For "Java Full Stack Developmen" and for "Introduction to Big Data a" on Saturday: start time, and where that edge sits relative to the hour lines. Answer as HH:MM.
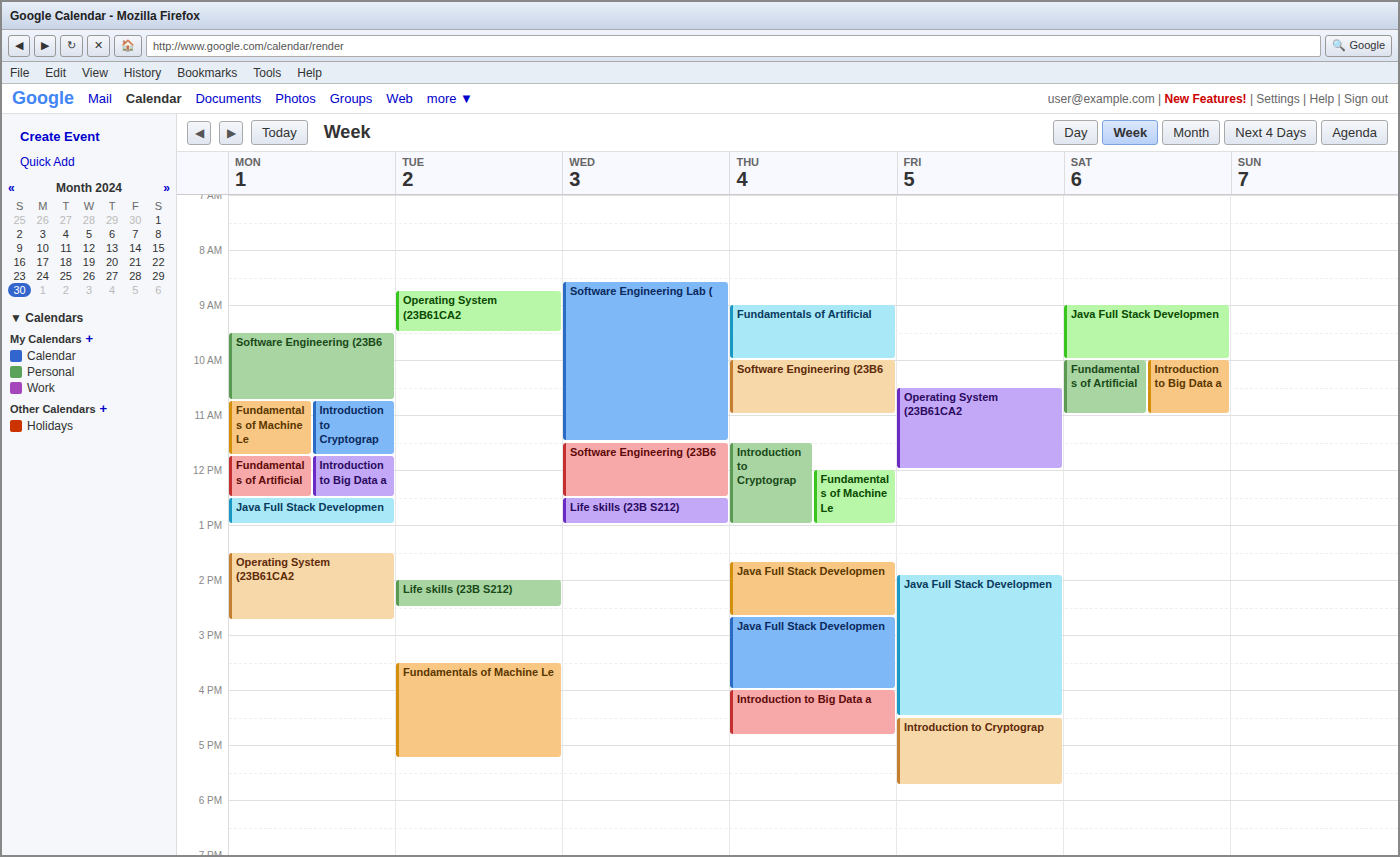
"Java Full Stack Developmen": 09:00, exactly on the 09:00 line. "Introduction to Big Data a": 10:00, exactly on the 10:00 line.